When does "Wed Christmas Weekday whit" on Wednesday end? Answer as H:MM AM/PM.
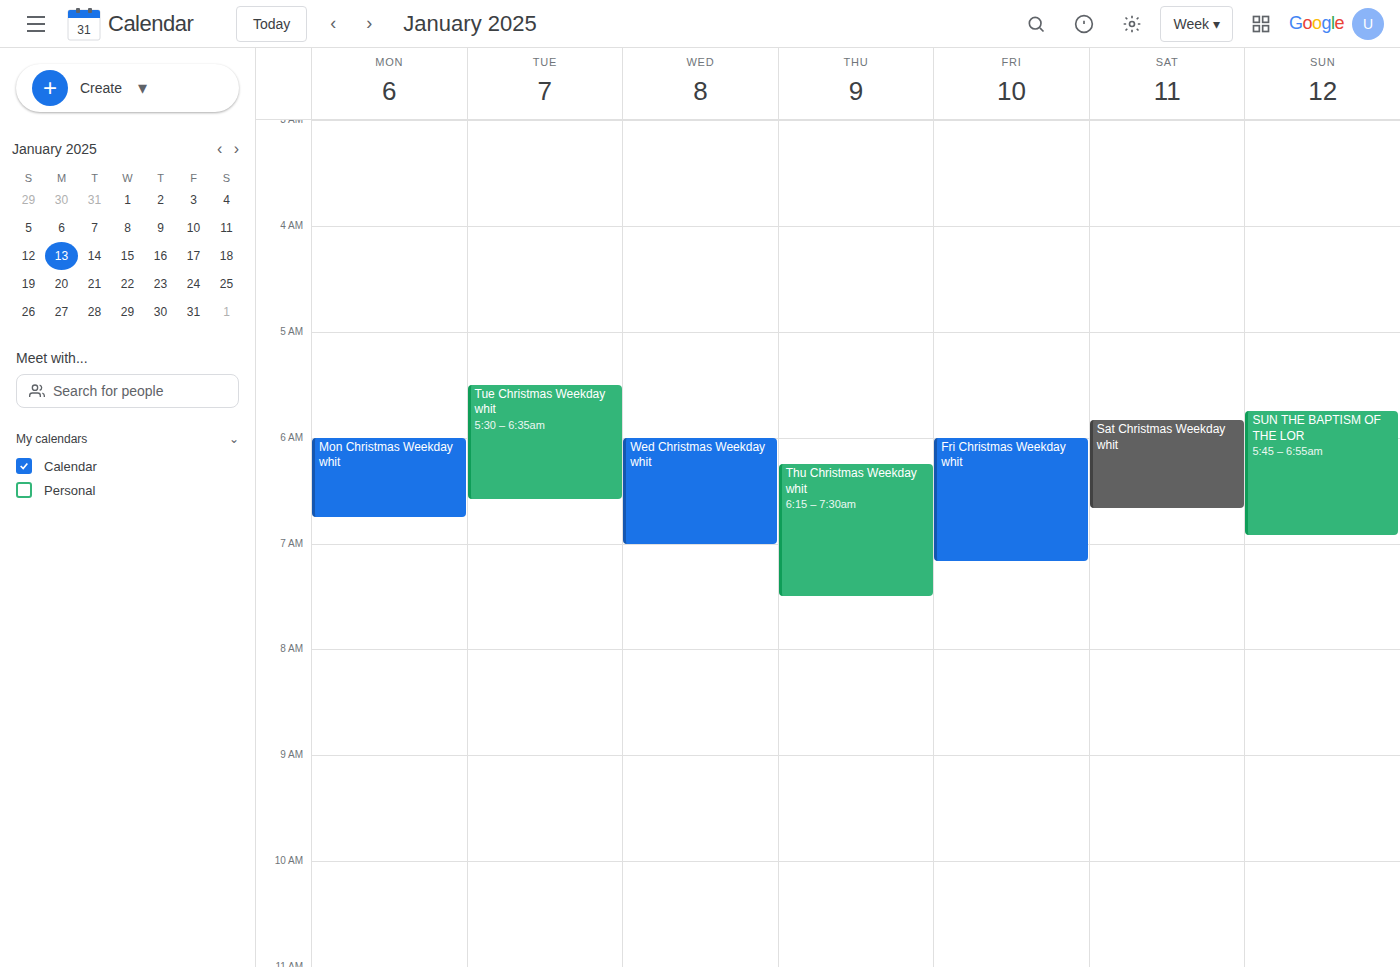
7:00 AM